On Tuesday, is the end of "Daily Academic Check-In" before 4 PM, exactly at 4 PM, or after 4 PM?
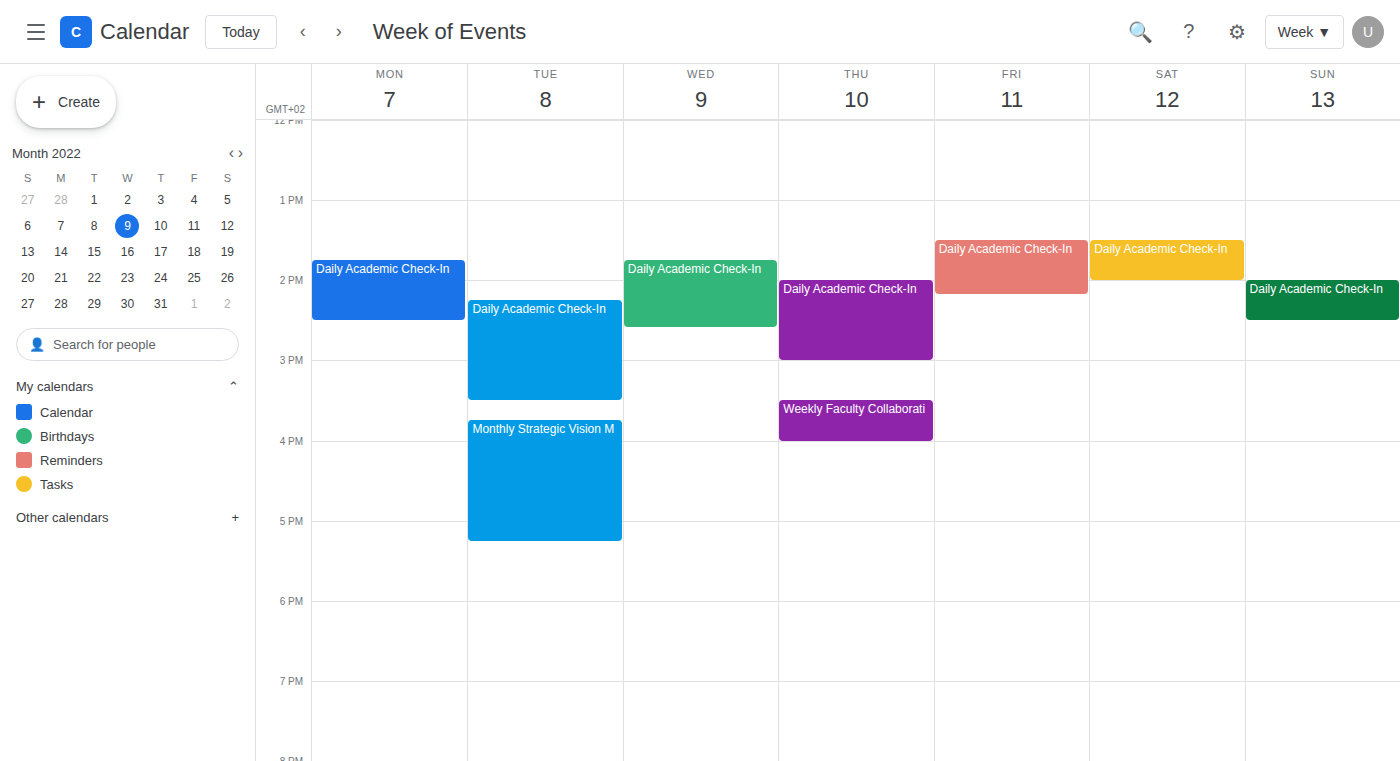
3:30 PM -- before 4 PM, 30 minutes above the 4 PM line.